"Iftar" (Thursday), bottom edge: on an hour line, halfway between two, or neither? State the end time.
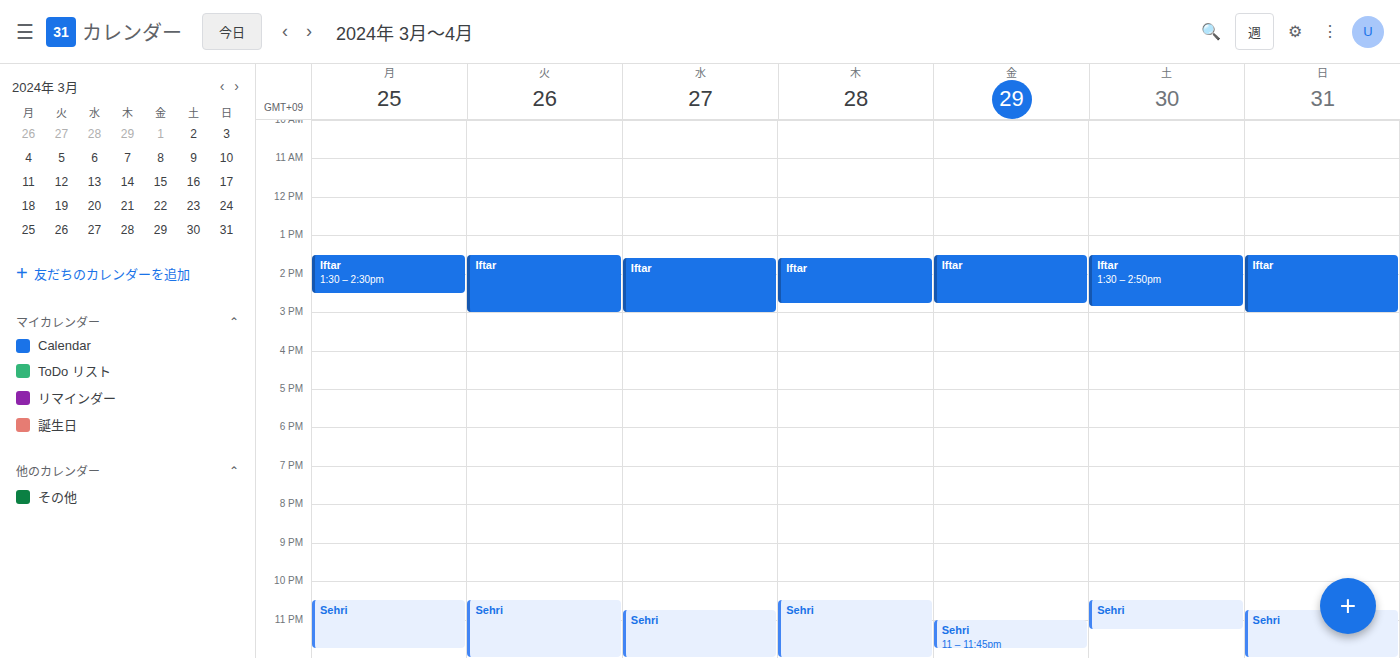
14:45 -- neither: three quarters of the way from the 14:00 line to the 15:00 line.